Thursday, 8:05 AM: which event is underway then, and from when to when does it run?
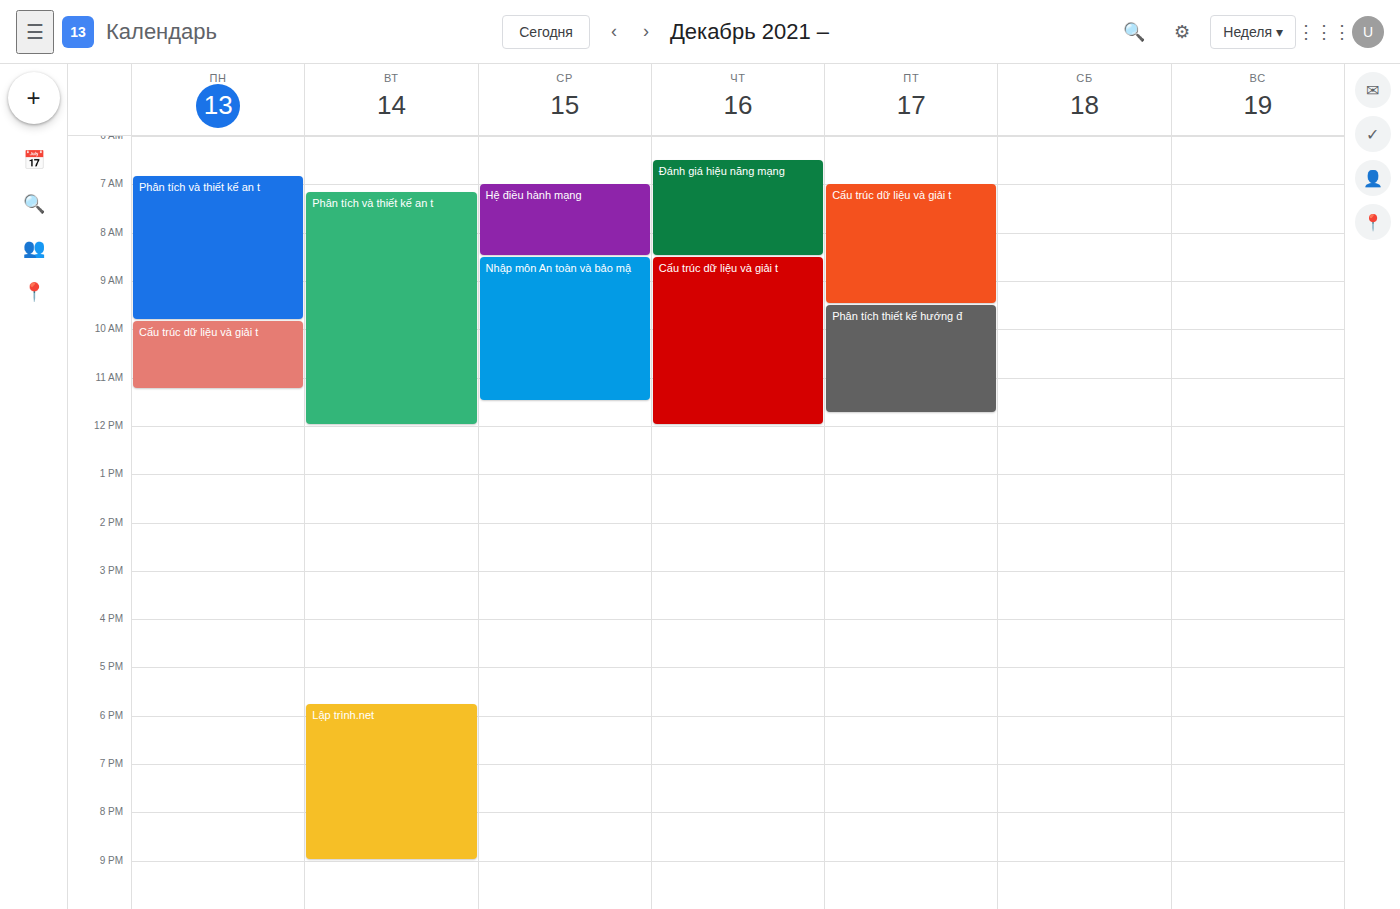
"Đánh giá hiệu năng mạng", 6:30 AM to 8:30 AM